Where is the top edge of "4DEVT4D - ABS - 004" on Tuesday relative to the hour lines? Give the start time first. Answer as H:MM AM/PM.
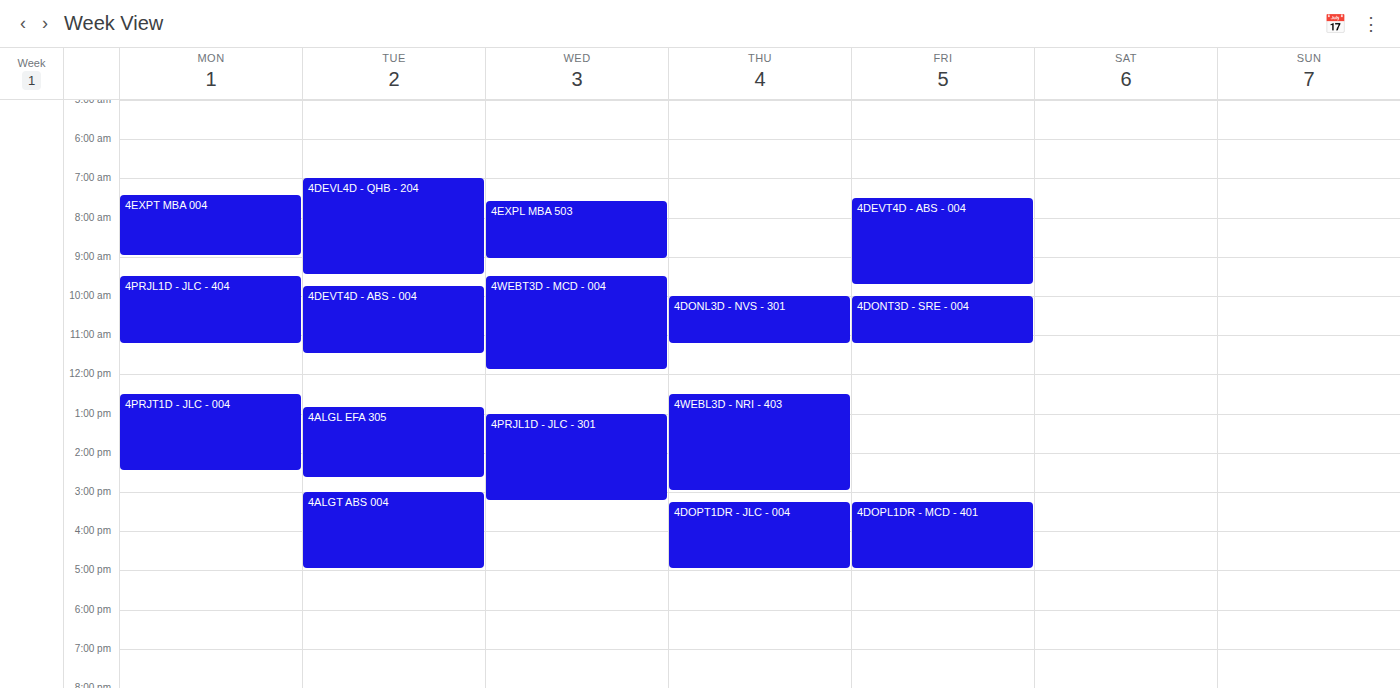
9:45 AM -- neither: three quarters of the way from the 9 AM line to the 10 AM line.